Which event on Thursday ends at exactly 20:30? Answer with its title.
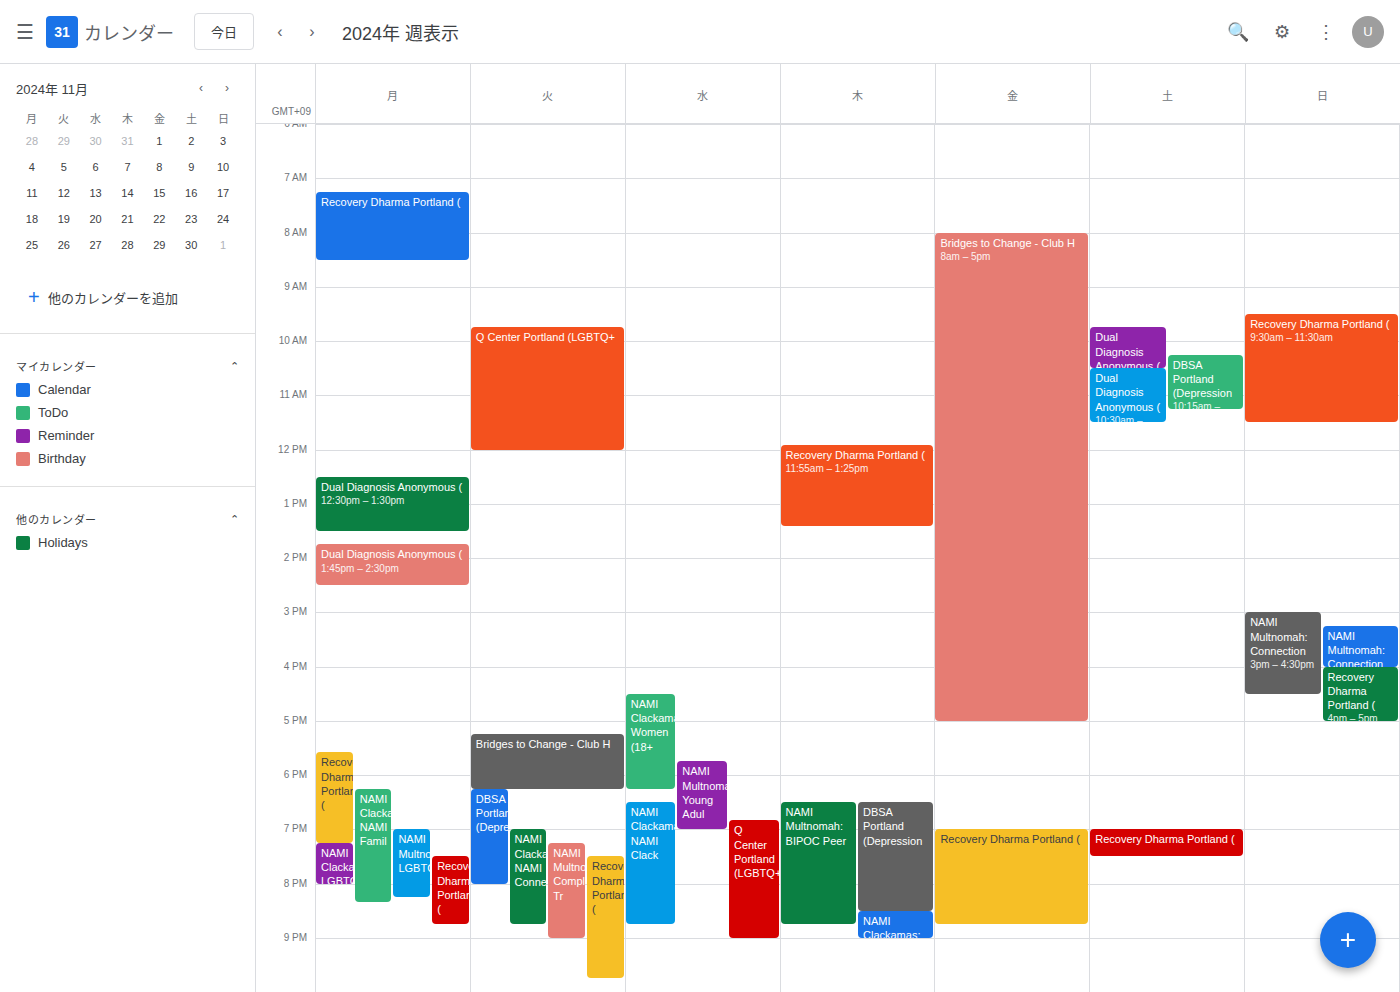
"DBSA Portland (Depression"